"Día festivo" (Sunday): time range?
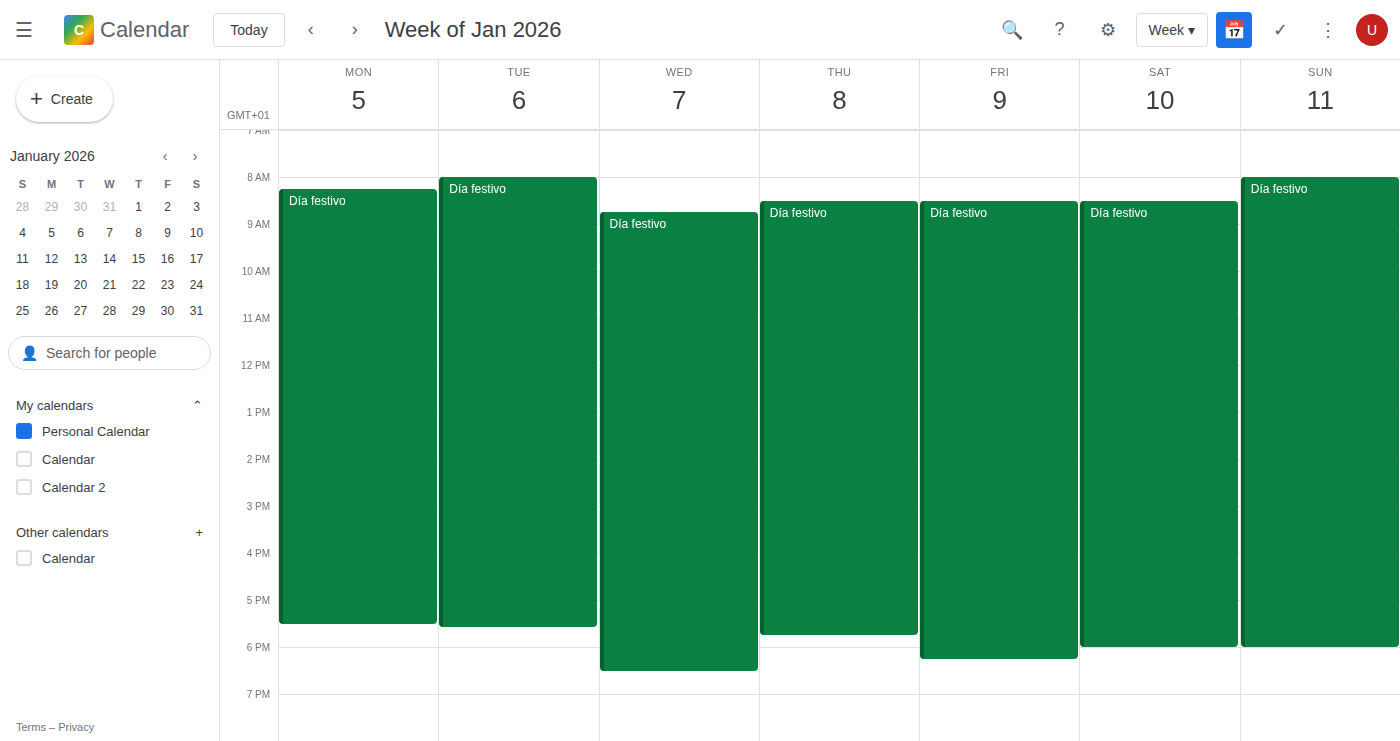
8:00 AM to 6:00 PM